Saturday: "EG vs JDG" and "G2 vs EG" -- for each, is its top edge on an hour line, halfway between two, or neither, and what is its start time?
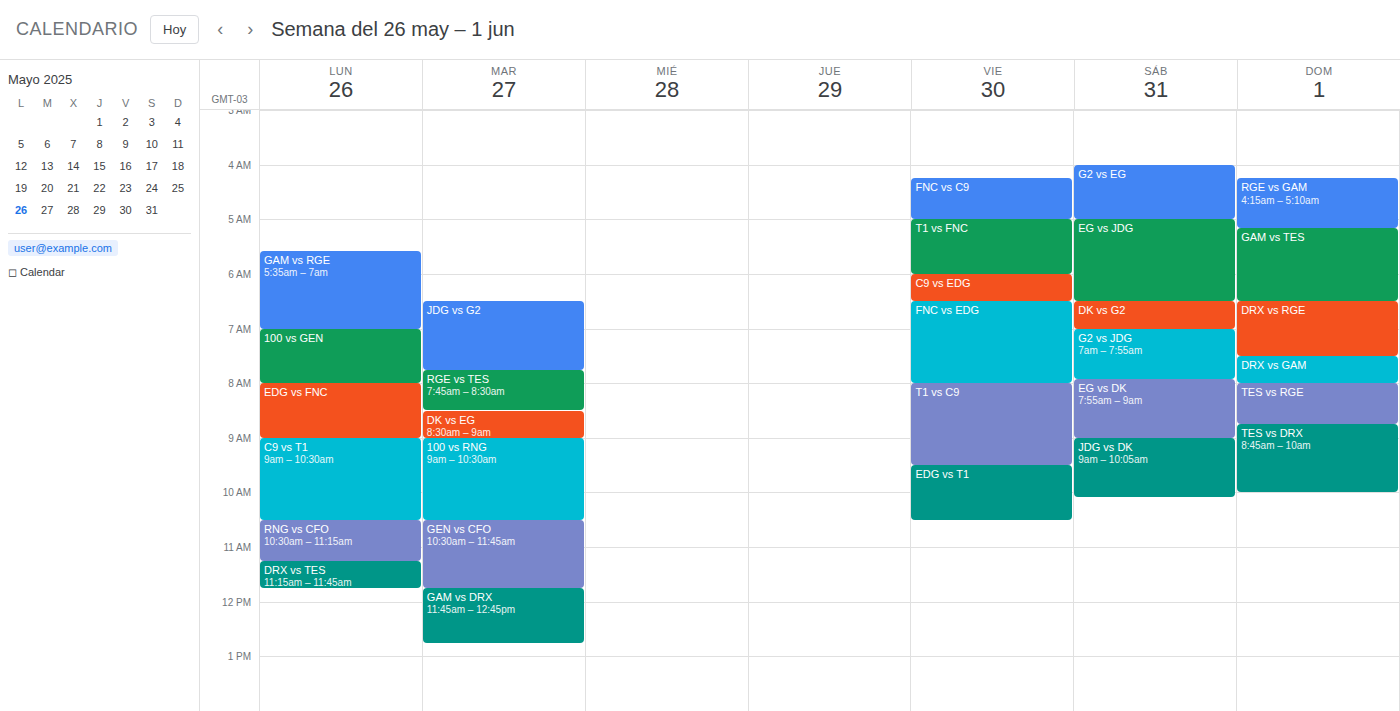
"EG vs JDG": 5:00 AM, exactly on the 5 AM line. "G2 vs EG": 4:00 AM, exactly on the 4 AM line.